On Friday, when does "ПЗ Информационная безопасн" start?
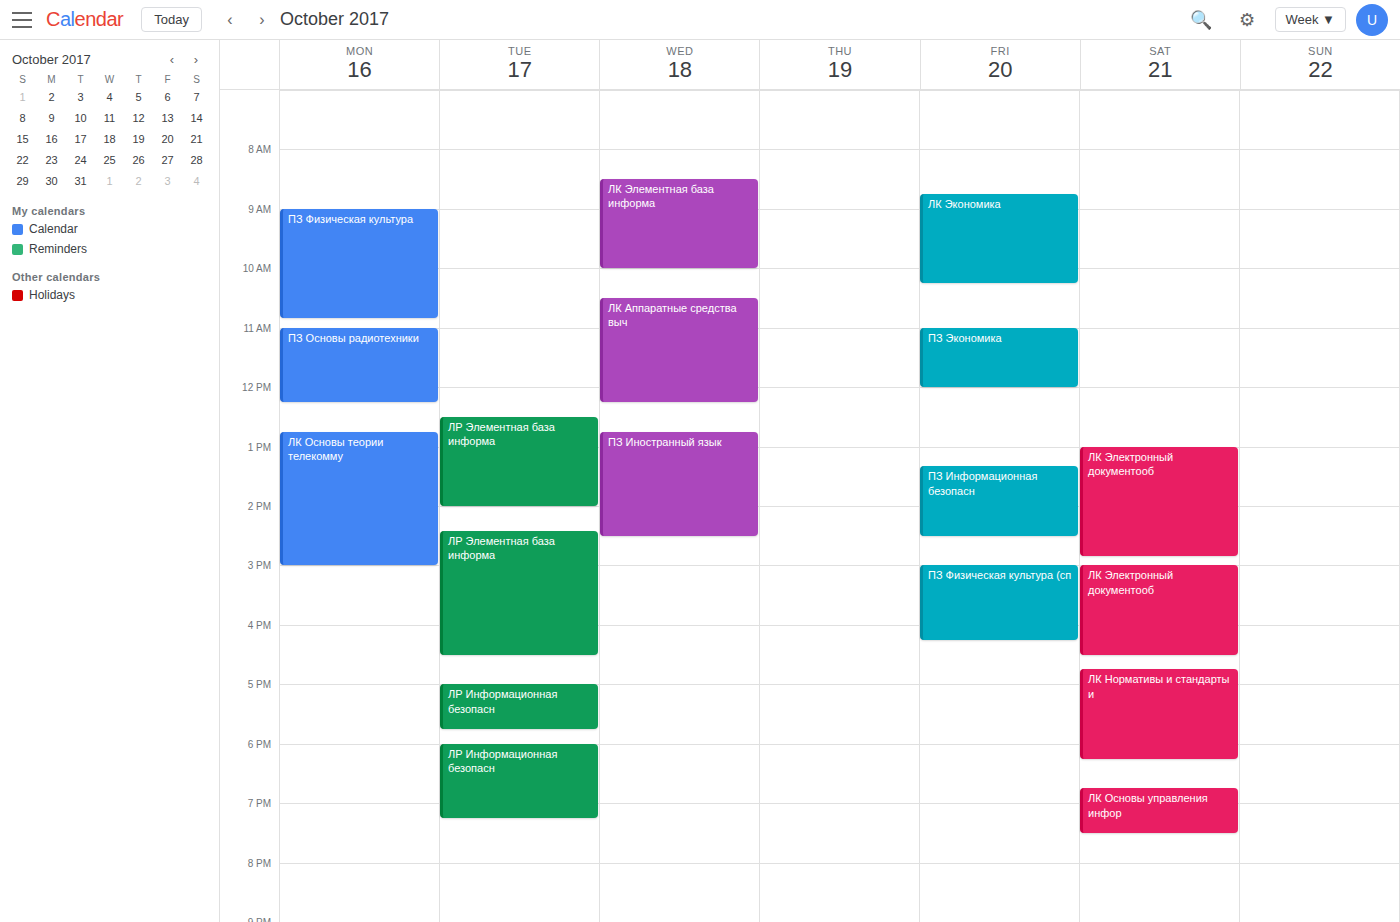
1:20 PM